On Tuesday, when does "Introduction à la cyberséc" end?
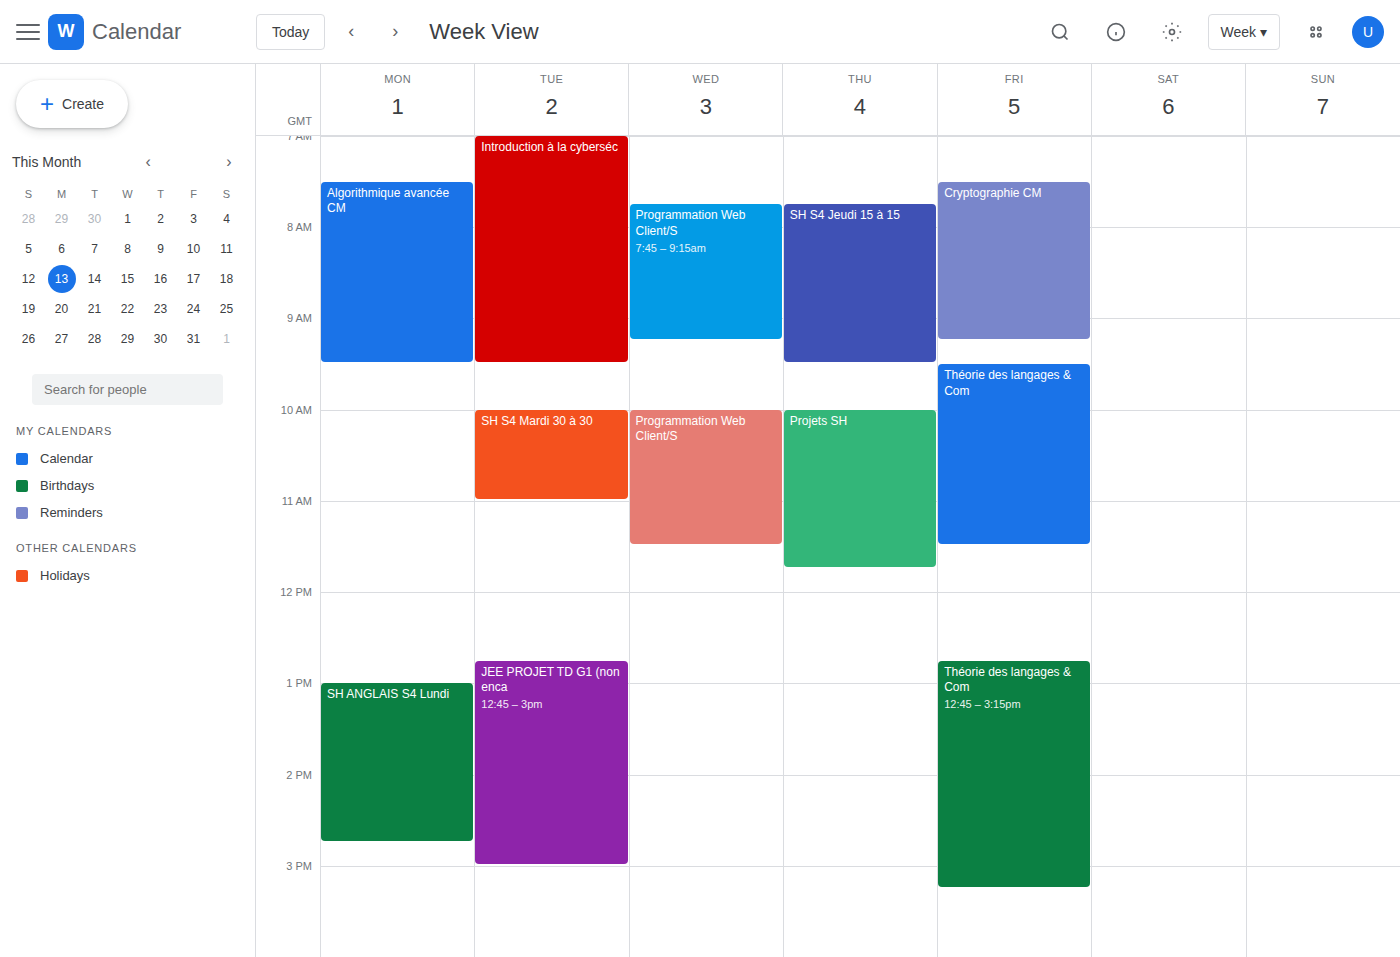
9:30 AM